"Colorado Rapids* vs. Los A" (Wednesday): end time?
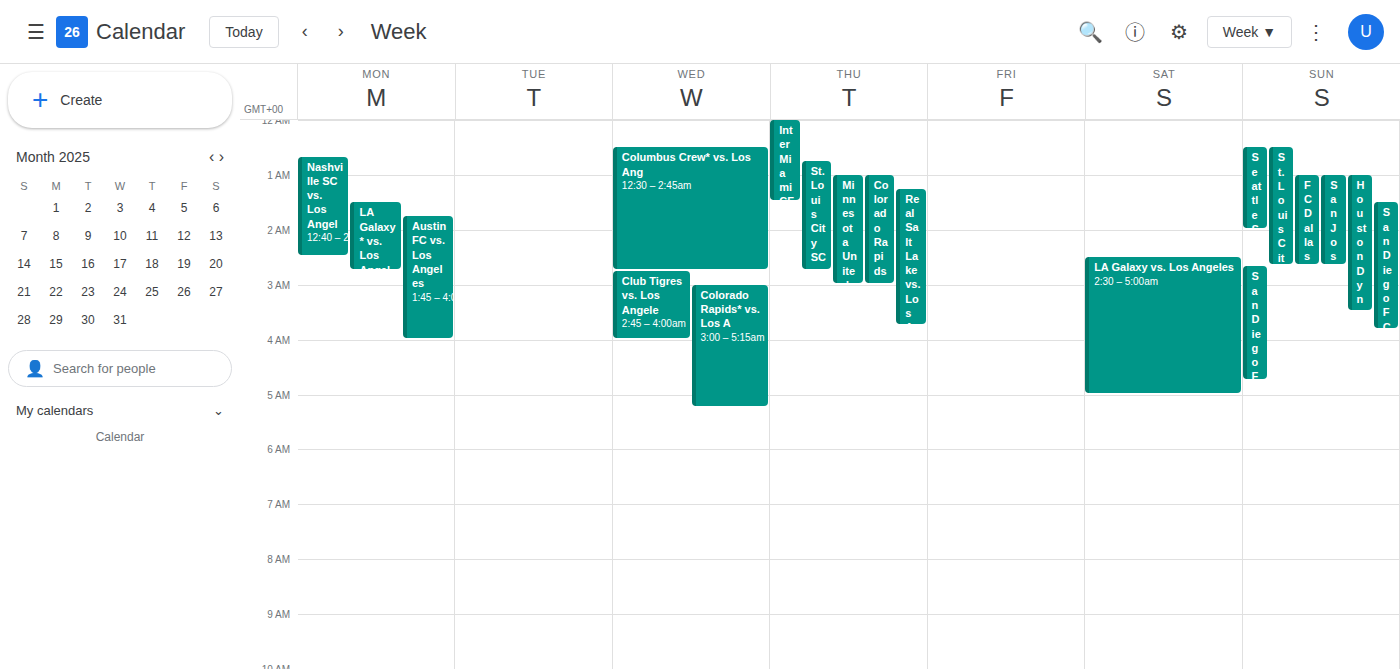
5:15 AM